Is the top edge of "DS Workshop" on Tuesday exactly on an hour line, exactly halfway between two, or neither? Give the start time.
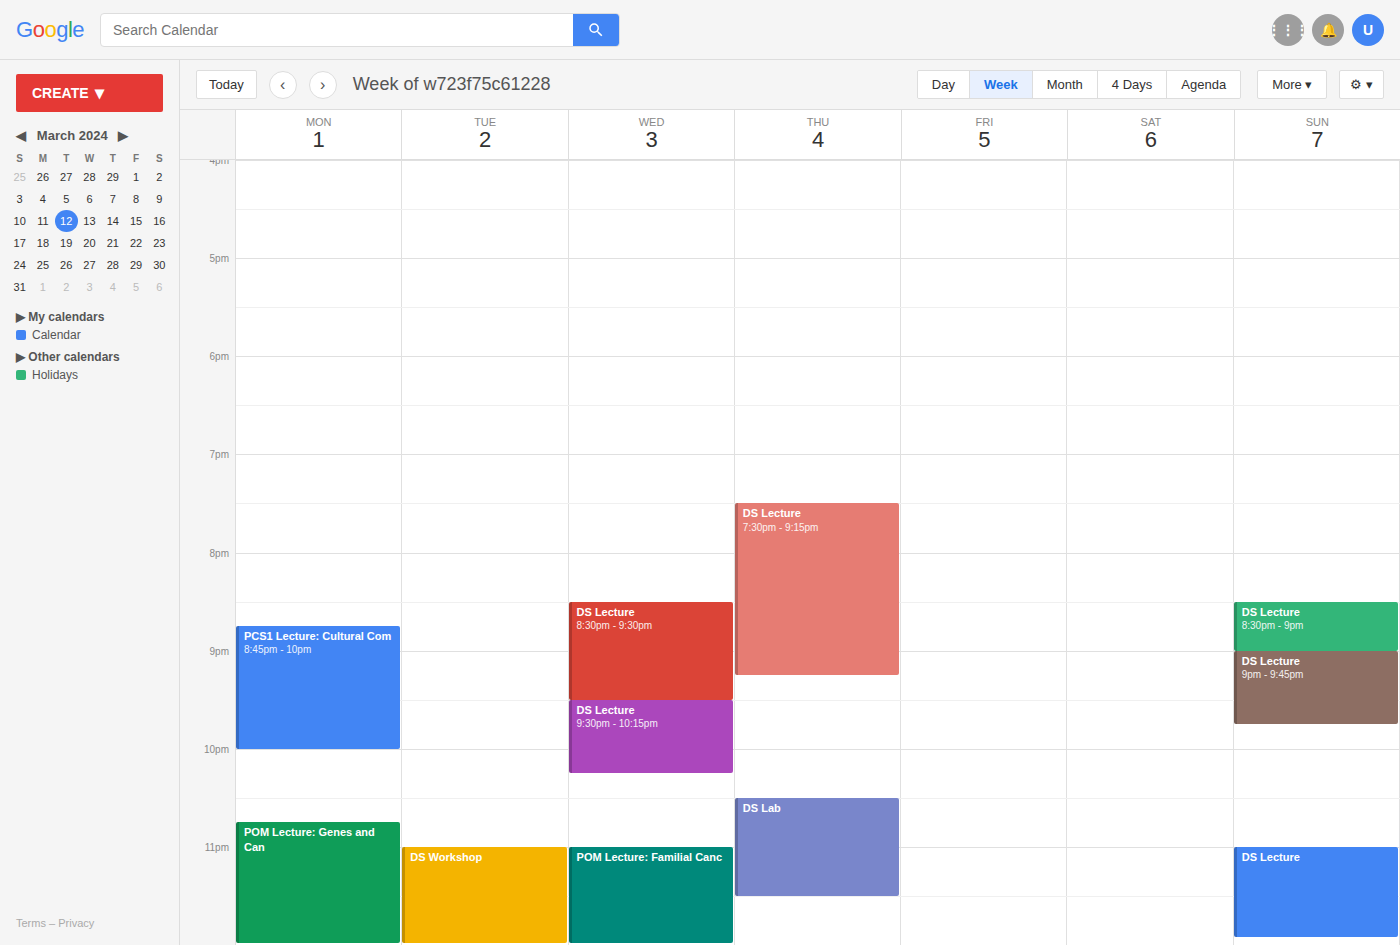
23:00 -- exactly on the 23:00 line.